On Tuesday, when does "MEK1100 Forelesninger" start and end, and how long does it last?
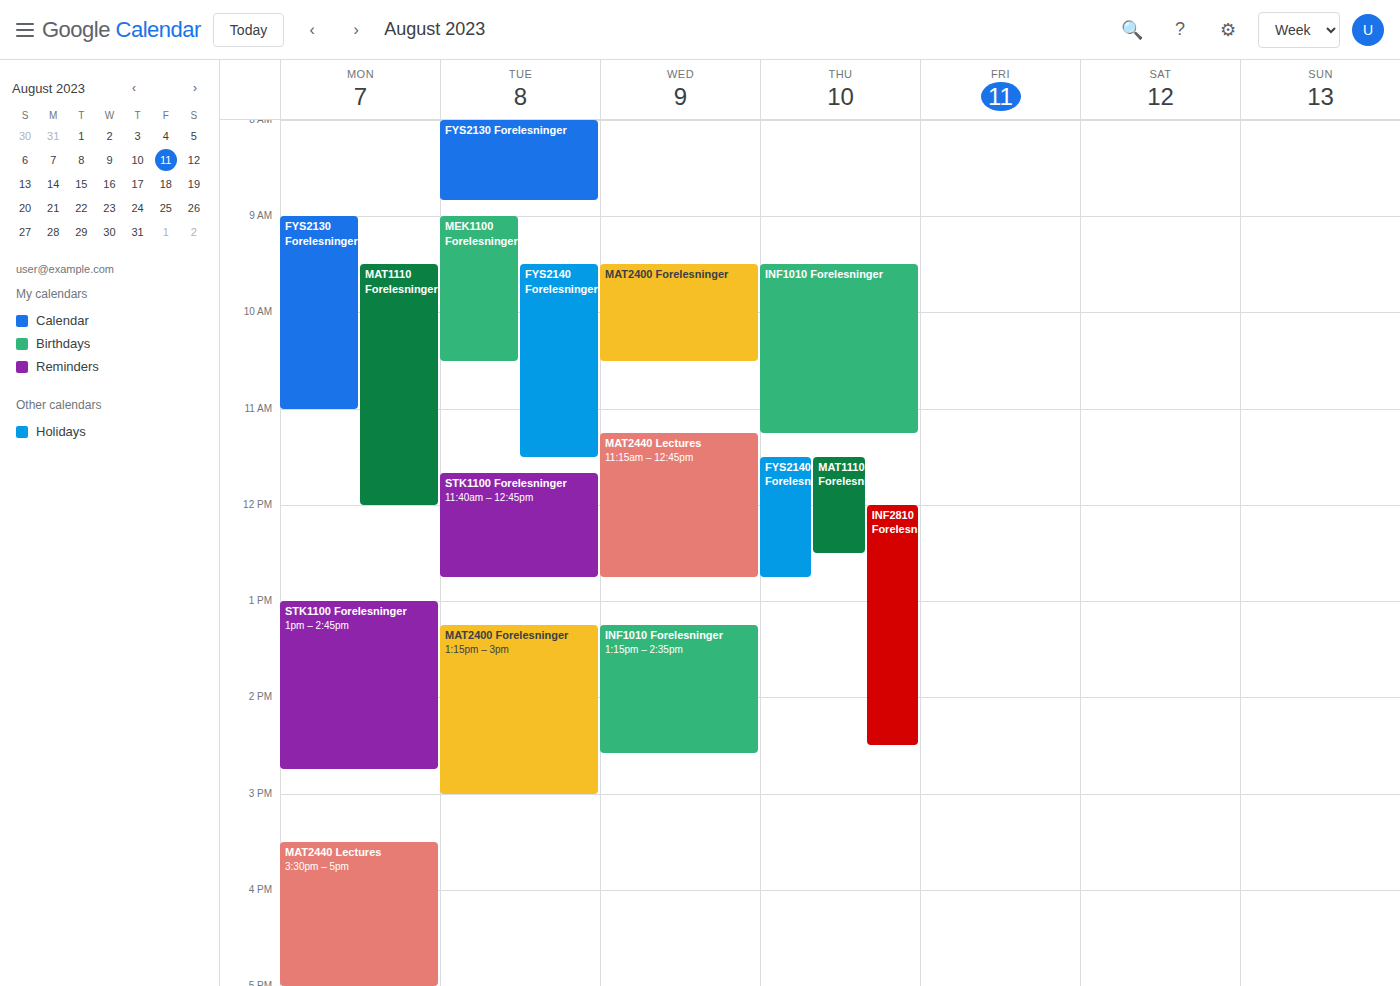
9:00 AM to 10:30 AM, 1 hour 30 minutes